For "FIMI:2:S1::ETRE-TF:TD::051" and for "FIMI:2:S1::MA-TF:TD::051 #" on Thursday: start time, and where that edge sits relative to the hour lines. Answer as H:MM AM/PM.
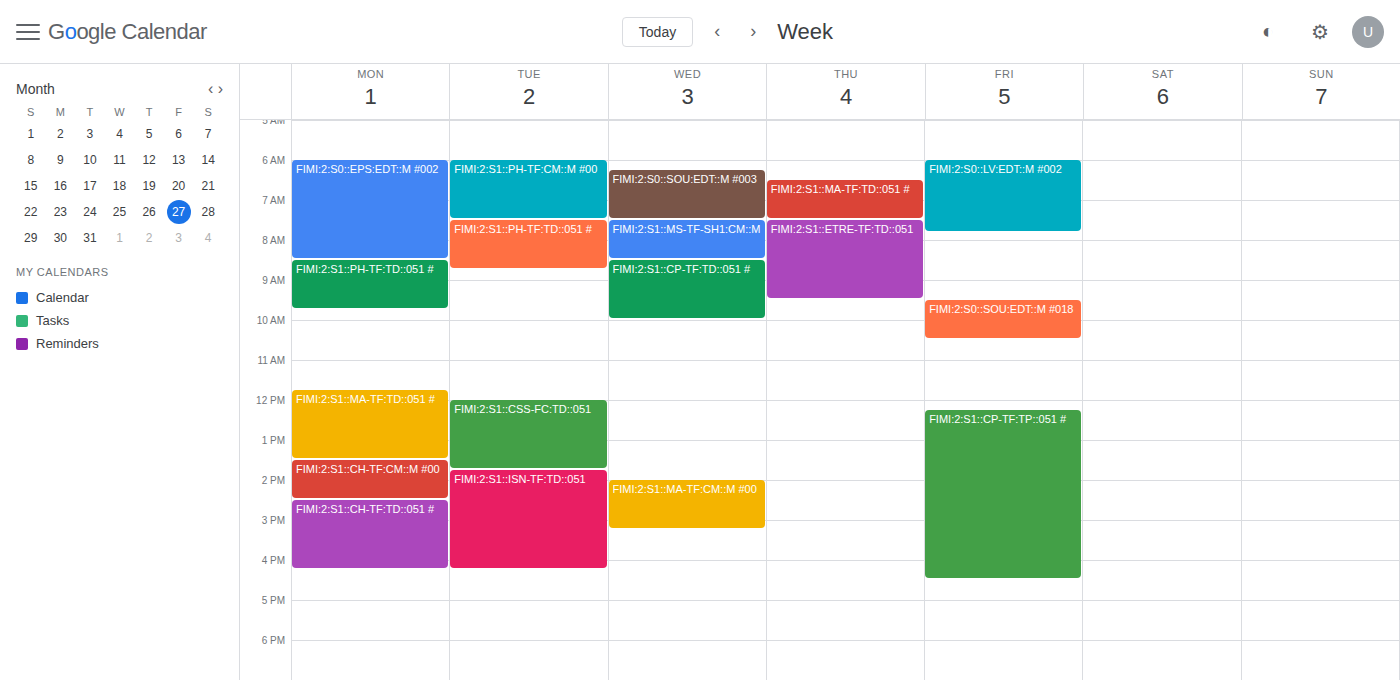
"FIMI:2:S1::ETRE-TF:TD::051": 7:30 AM, halfway between the 7 AM and 8 AM lines. "FIMI:2:S1::MA-TF:TD::051 #": 6:30 AM, halfway between the 6 AM and 7 AM lines.